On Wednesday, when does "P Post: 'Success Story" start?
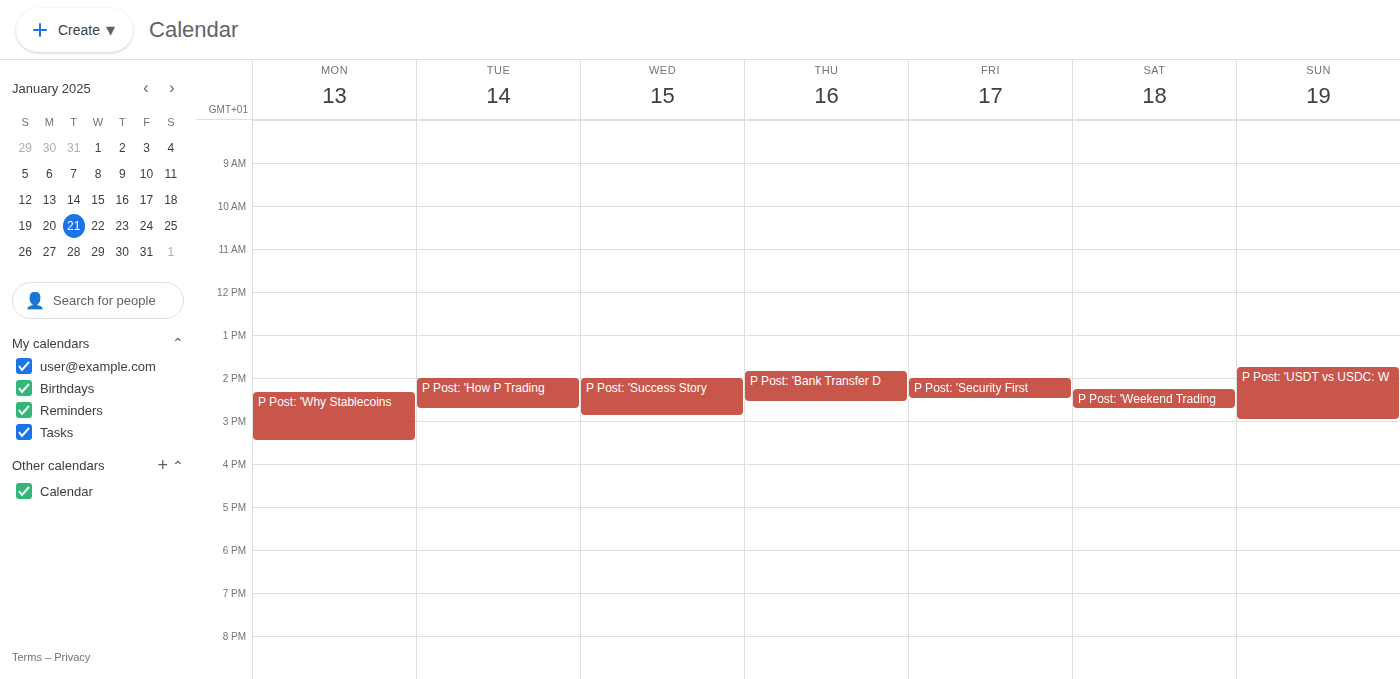
2:00 PM